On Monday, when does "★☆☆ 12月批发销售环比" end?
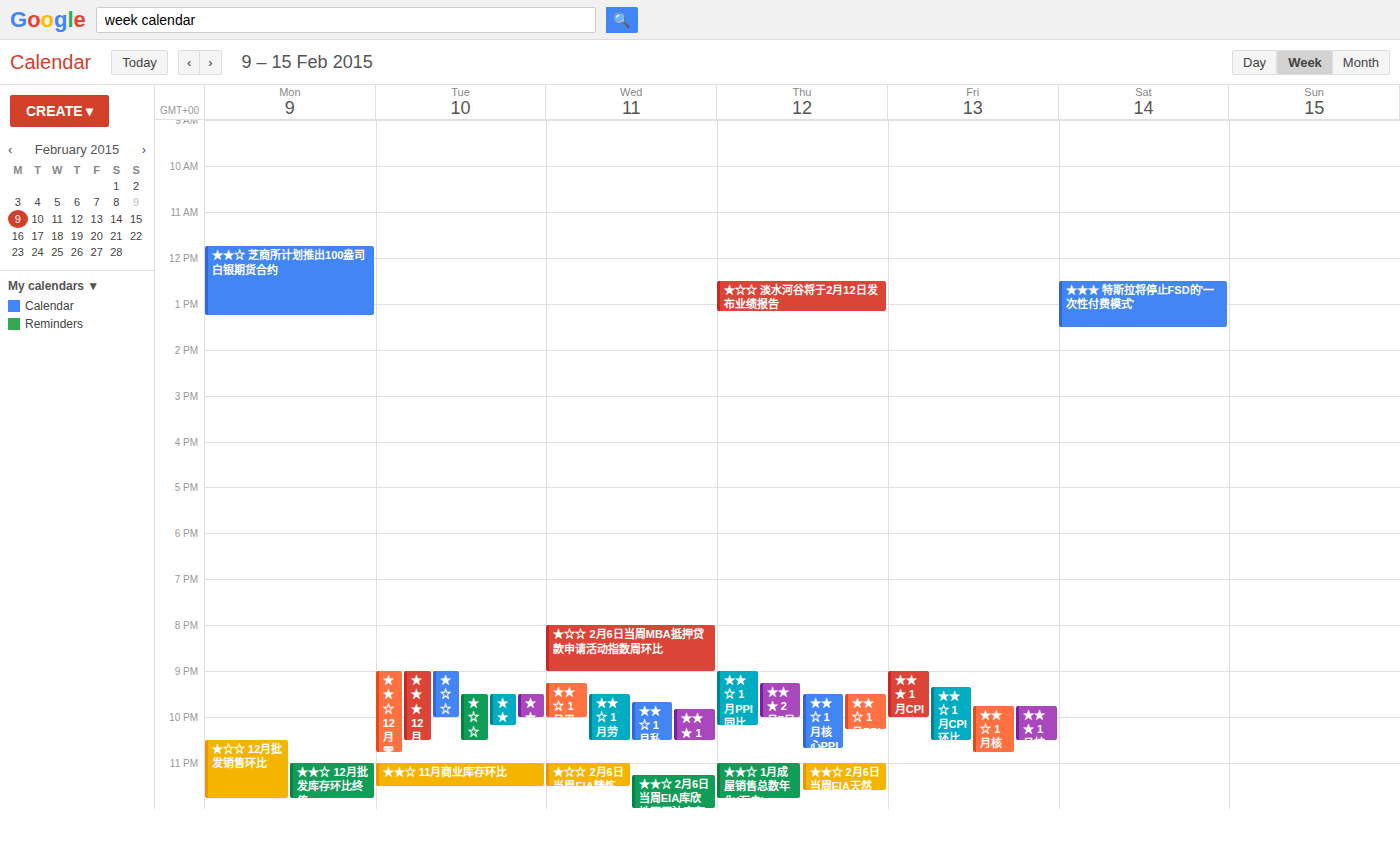
11:45 PM